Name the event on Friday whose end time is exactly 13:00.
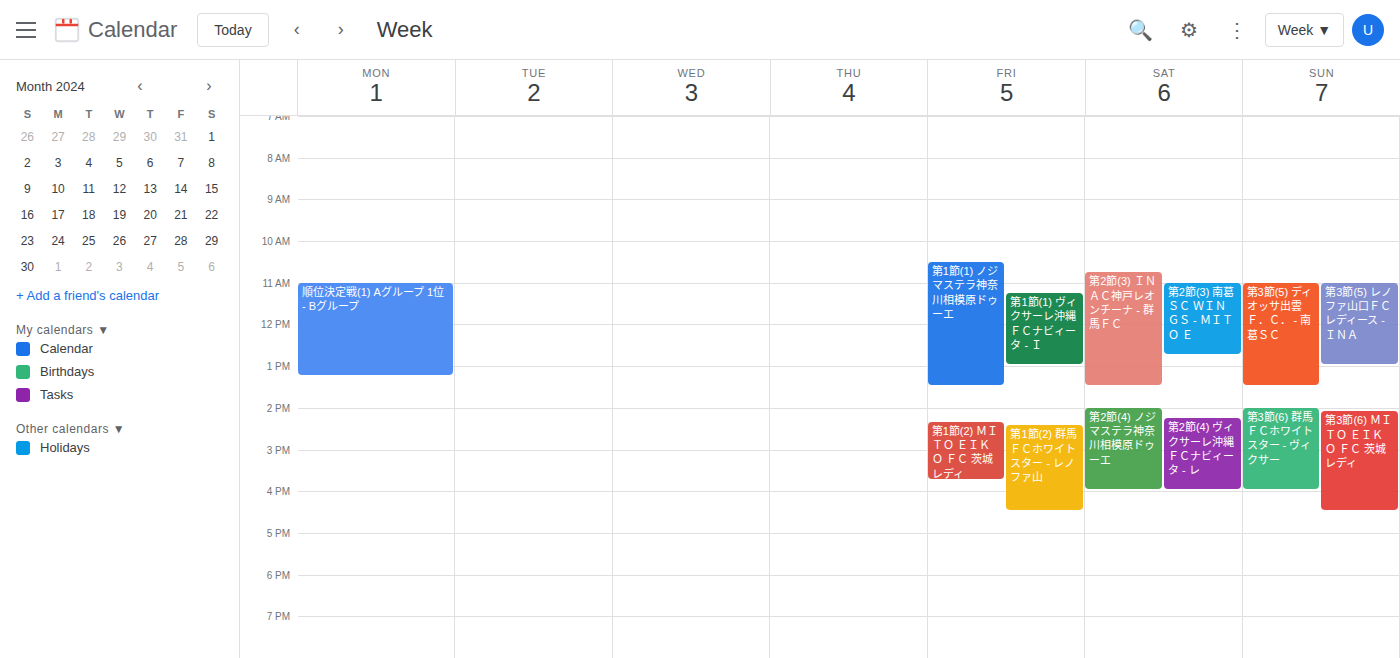
"第1節(1) ヴィクサーレ沖縄ＦＣナビィータ - Ｉ"